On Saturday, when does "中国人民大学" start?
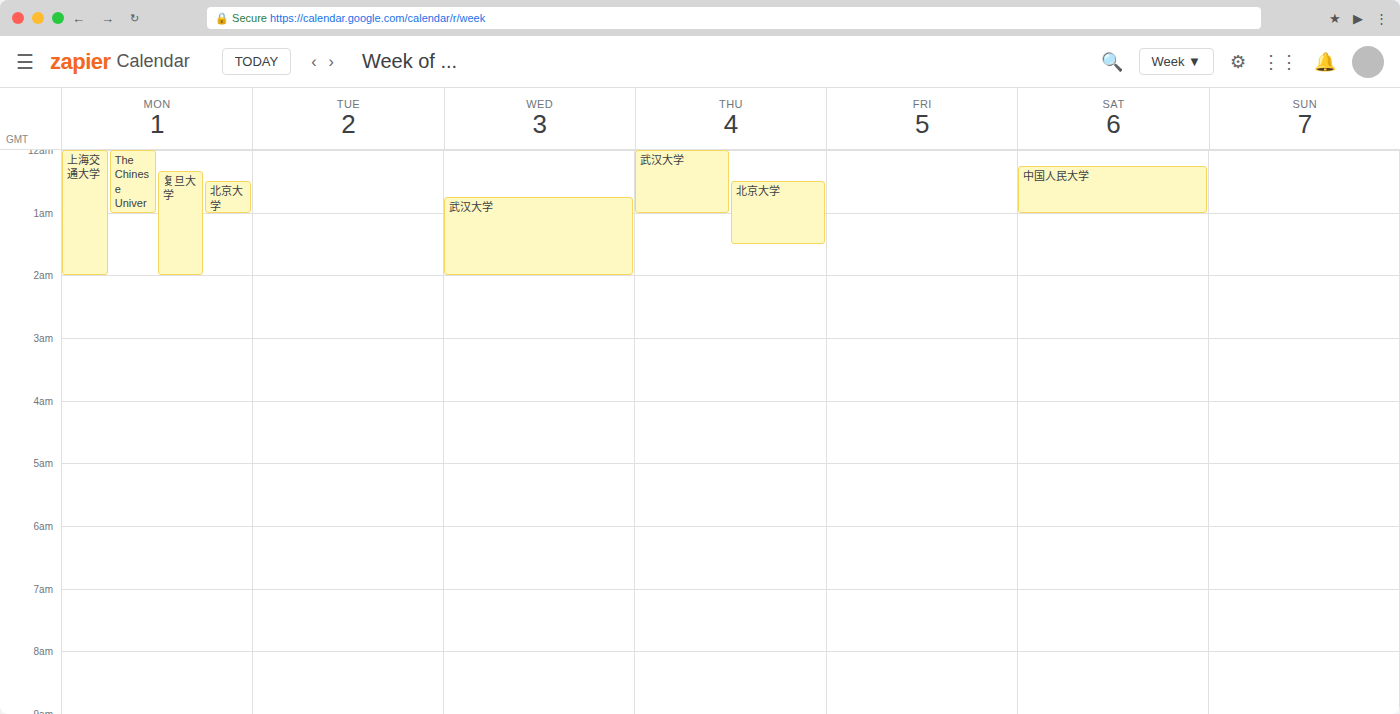
00:15